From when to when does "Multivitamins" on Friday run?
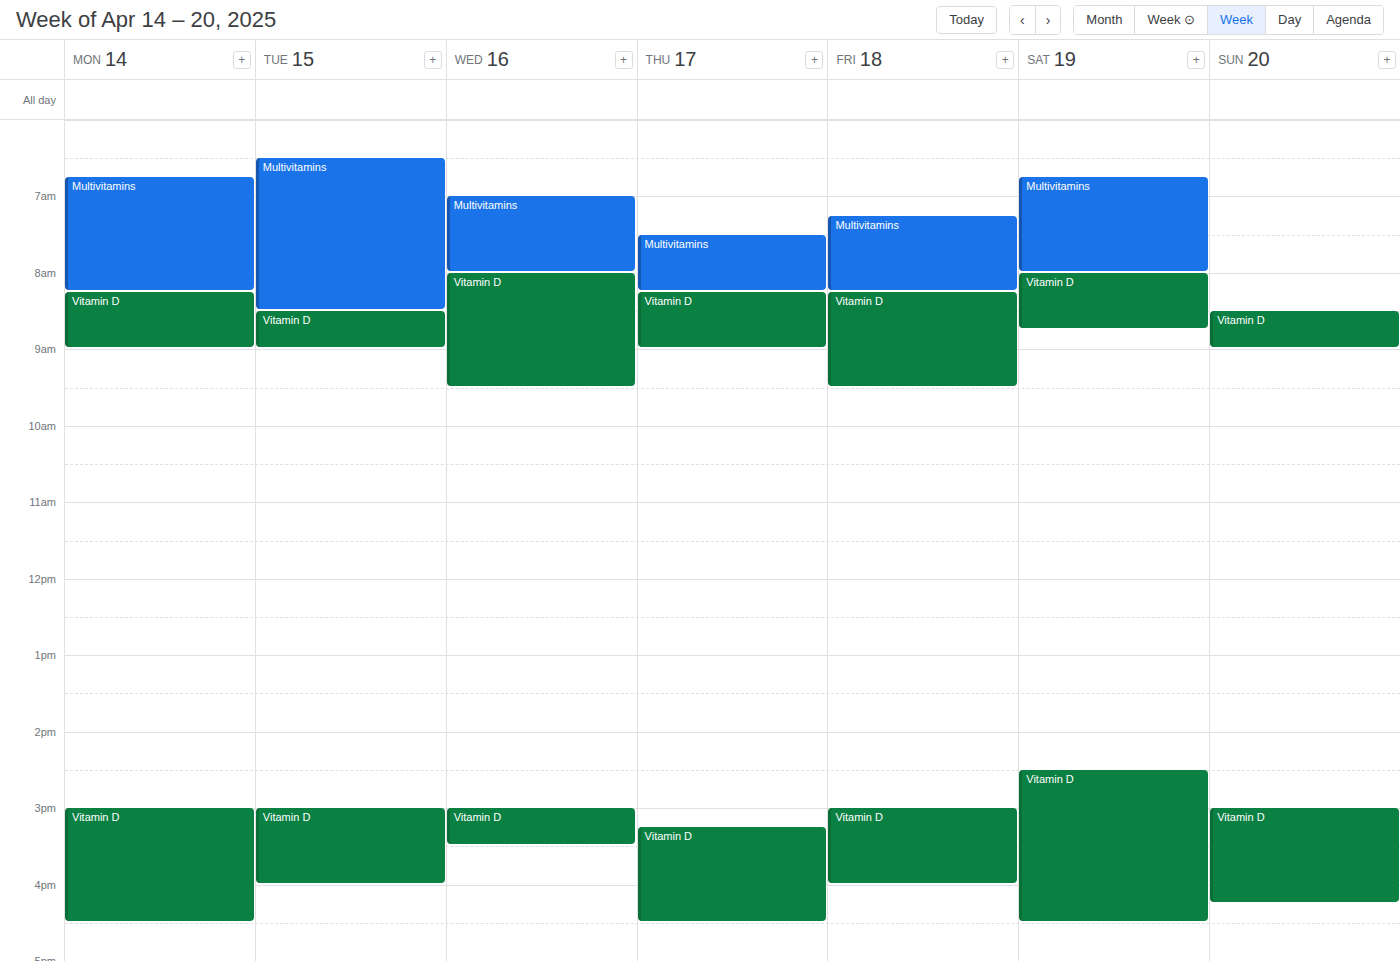
7:15 AM to 8:15 AM